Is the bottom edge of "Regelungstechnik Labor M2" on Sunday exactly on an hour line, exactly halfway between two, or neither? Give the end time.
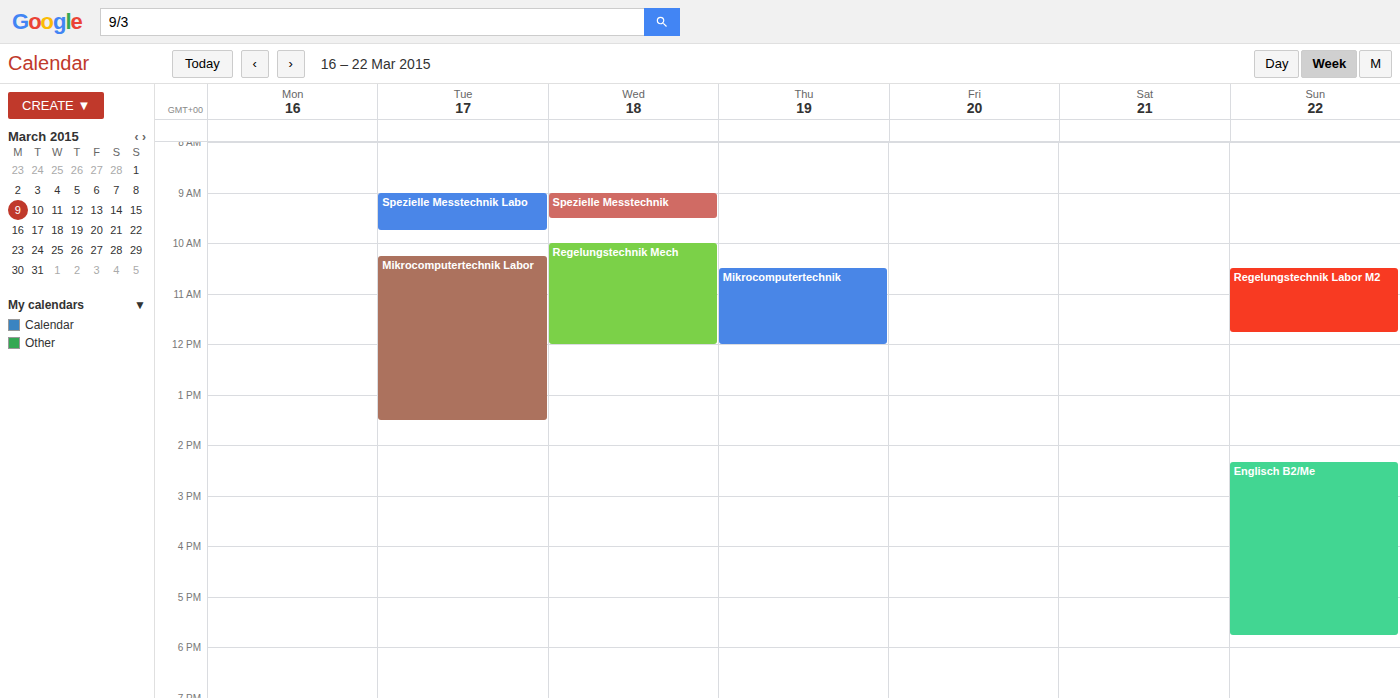
11:45 AM -- neither: three quarters of the way from the 11 AM line to the 12 PM line.